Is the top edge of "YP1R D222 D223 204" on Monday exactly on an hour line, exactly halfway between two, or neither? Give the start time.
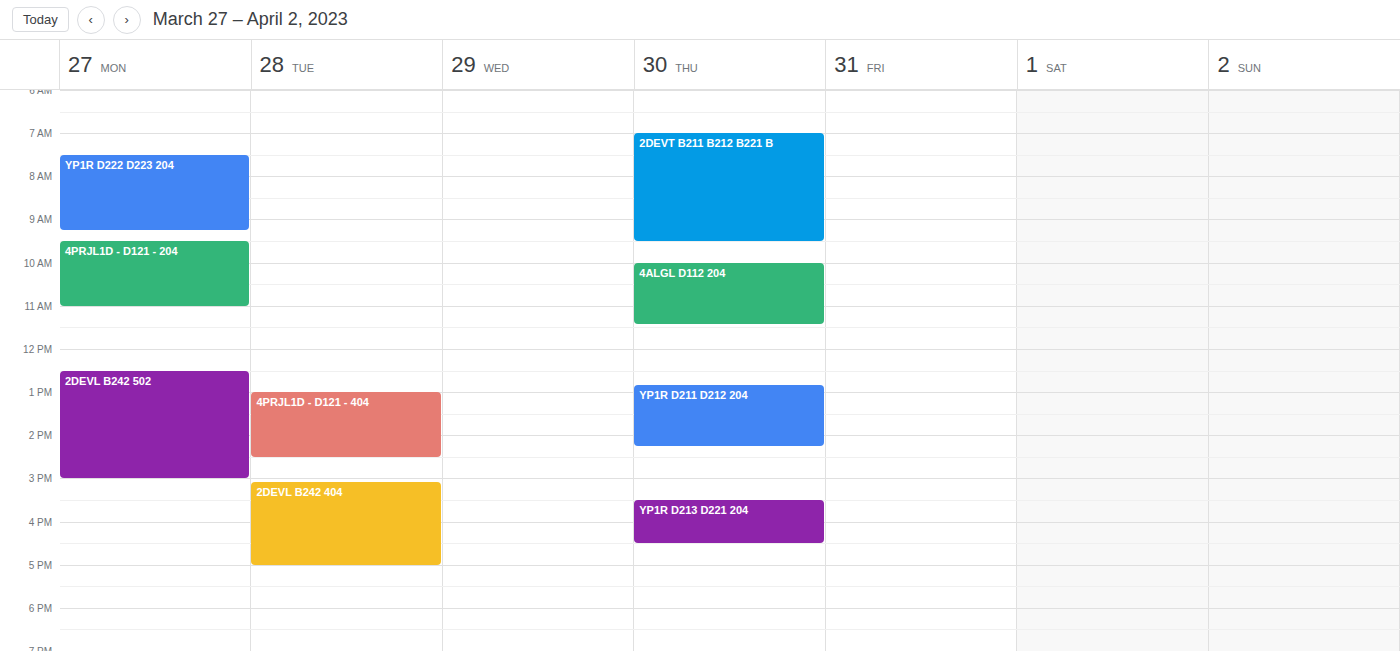
7:30 AM -- halfway between the 7 AM and 8 AM lines.